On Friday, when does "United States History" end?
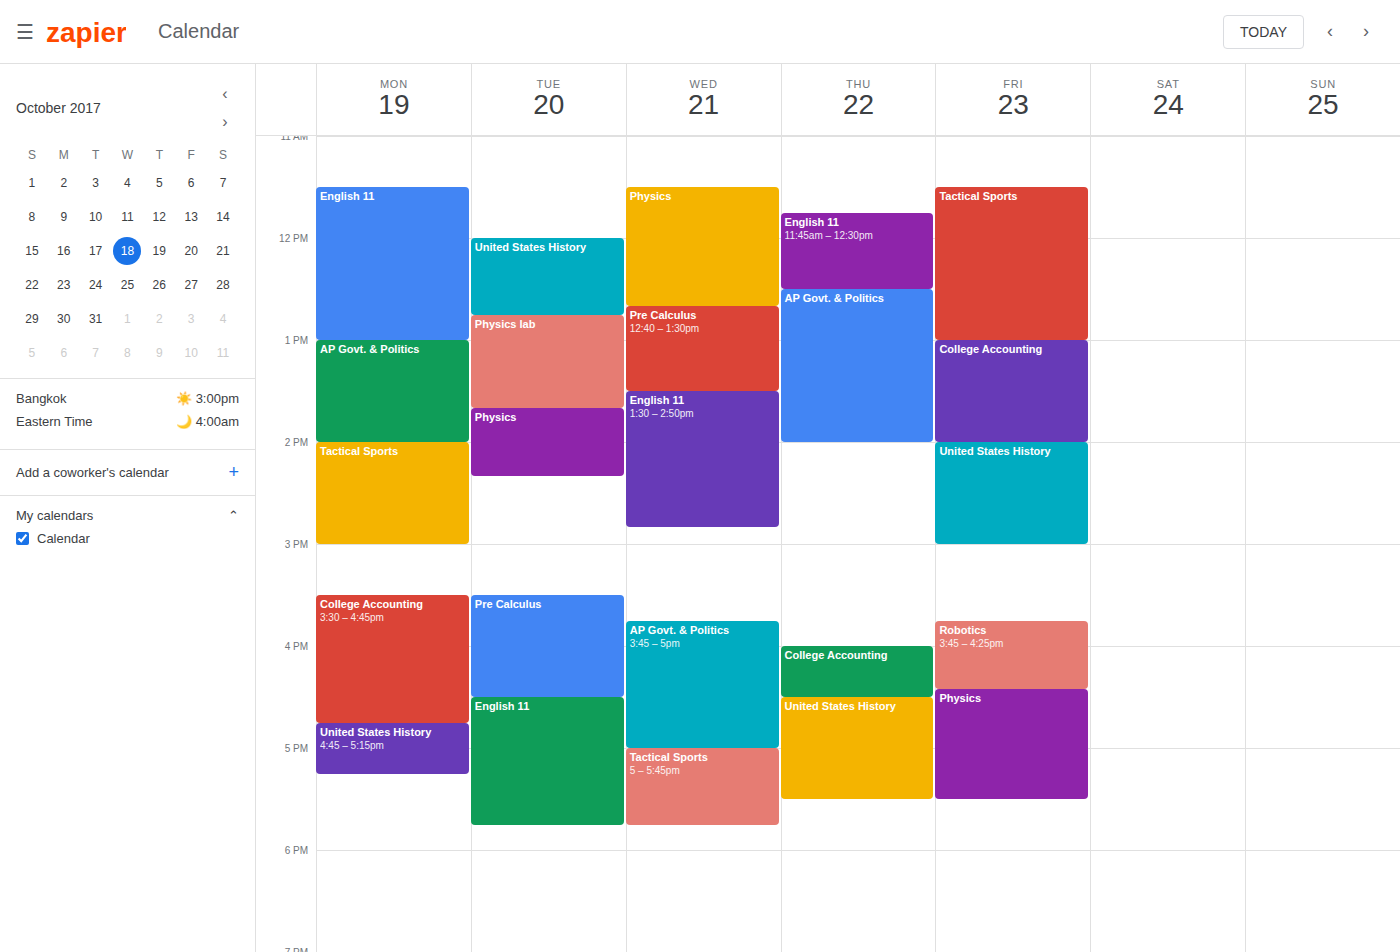
3:00 PM